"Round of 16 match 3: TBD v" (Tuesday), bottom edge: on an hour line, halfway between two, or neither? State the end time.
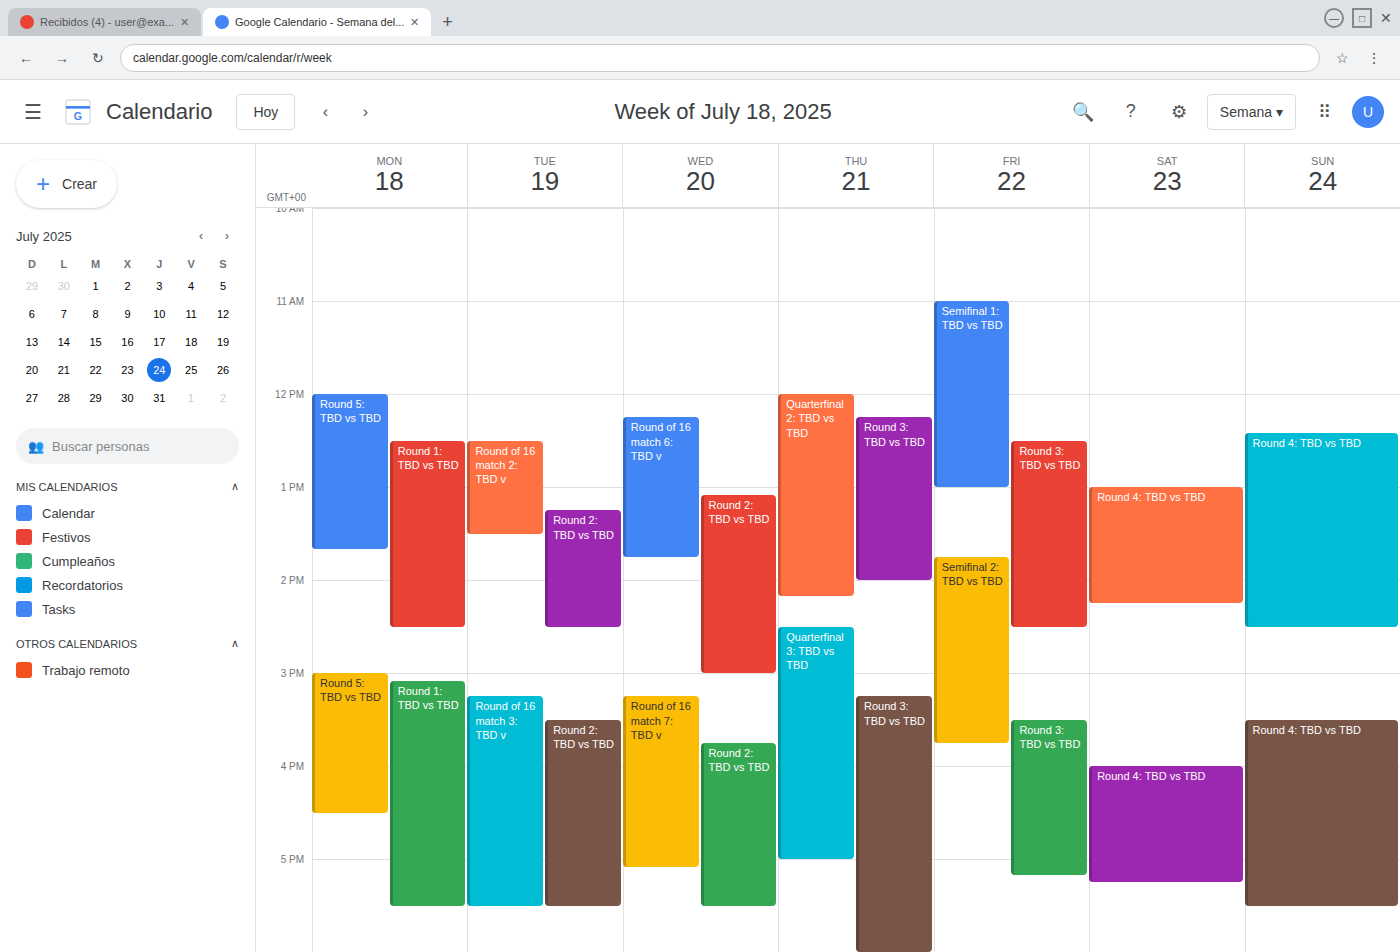
5:30 PM -- halfway between the 5 PM and 6 PM lines.